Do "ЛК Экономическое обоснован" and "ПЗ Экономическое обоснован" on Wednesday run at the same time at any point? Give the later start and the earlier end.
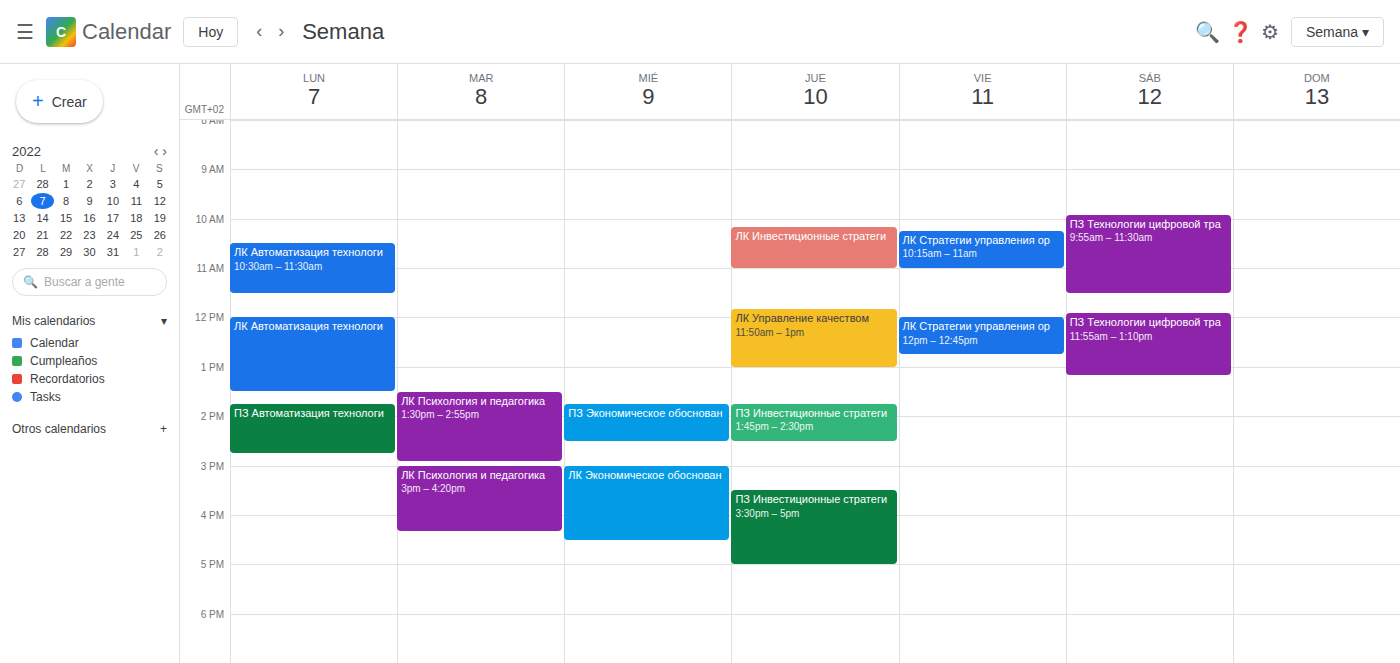
"ПЗ Экономическое обоснован" ends at 2:30 PM and "ЛК Экономическое обоснован" starts at 3:00 PM -- no overlap.